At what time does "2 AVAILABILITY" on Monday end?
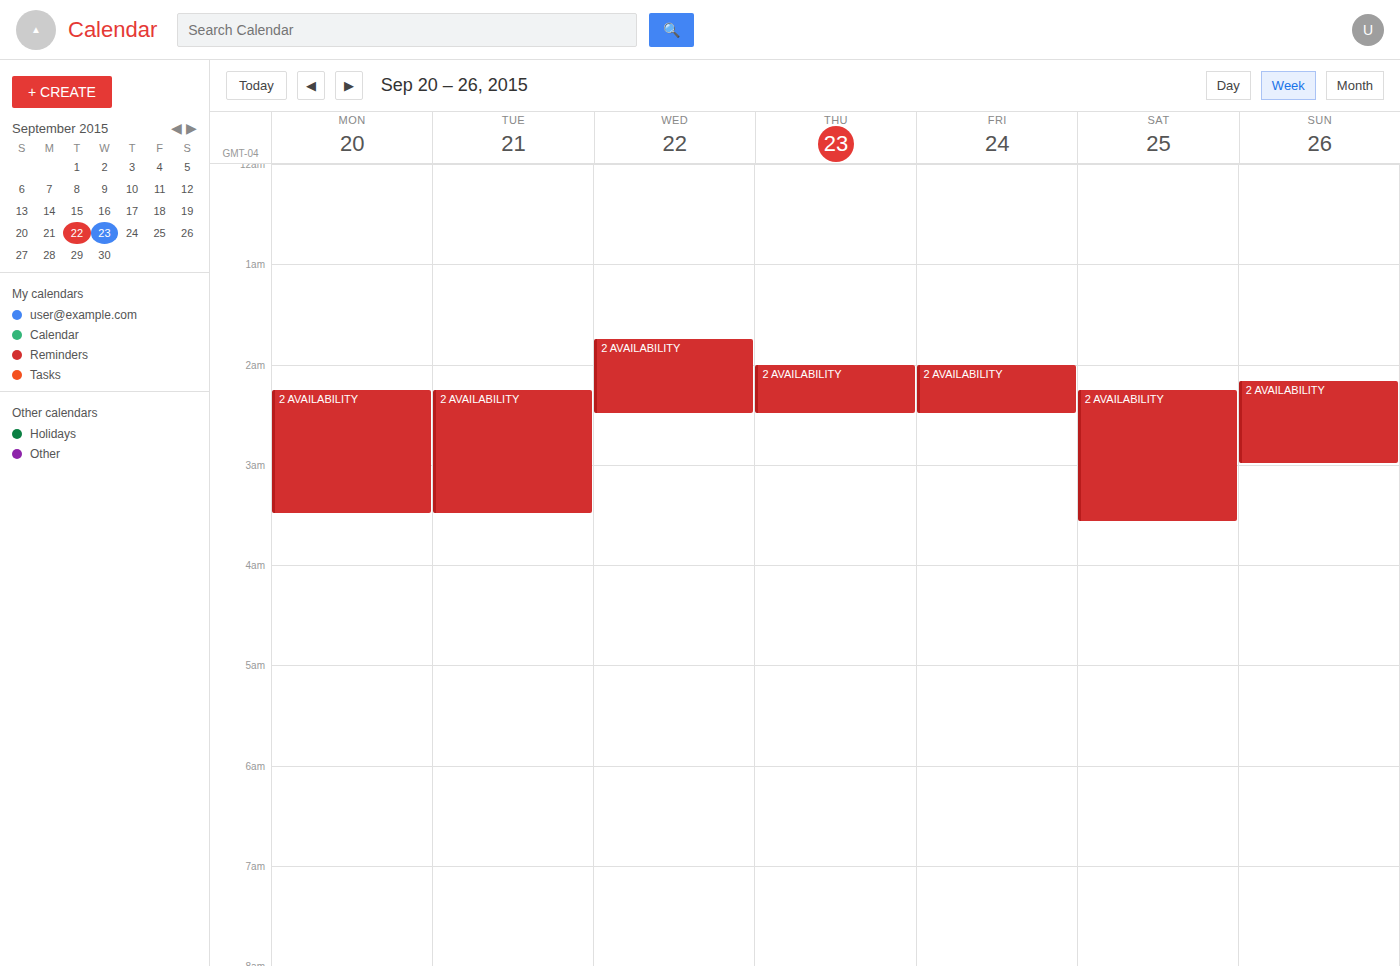
03:30